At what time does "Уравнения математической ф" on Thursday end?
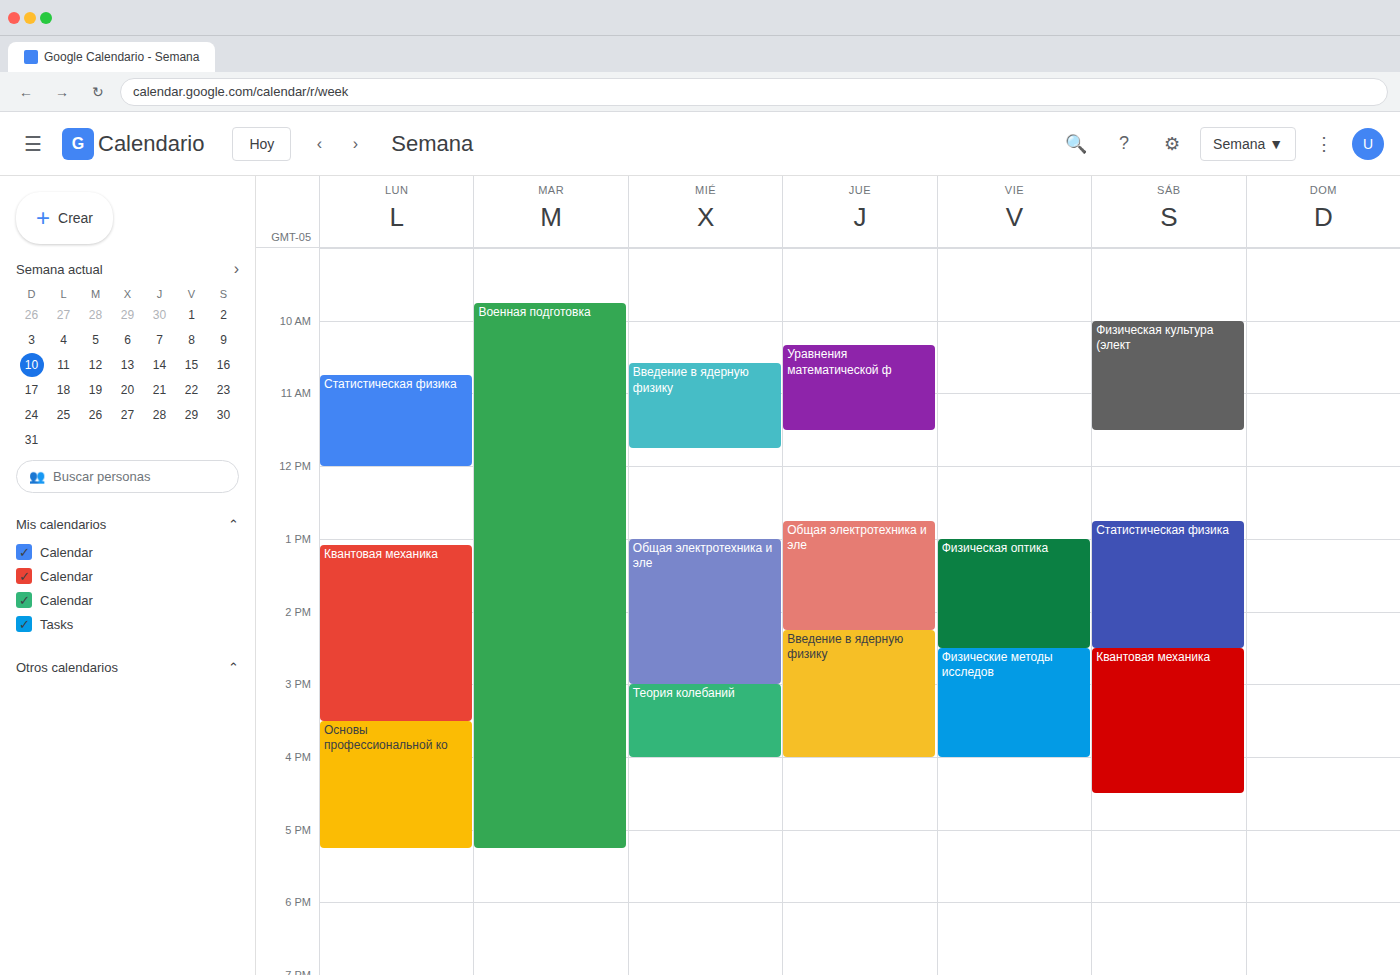
11:30